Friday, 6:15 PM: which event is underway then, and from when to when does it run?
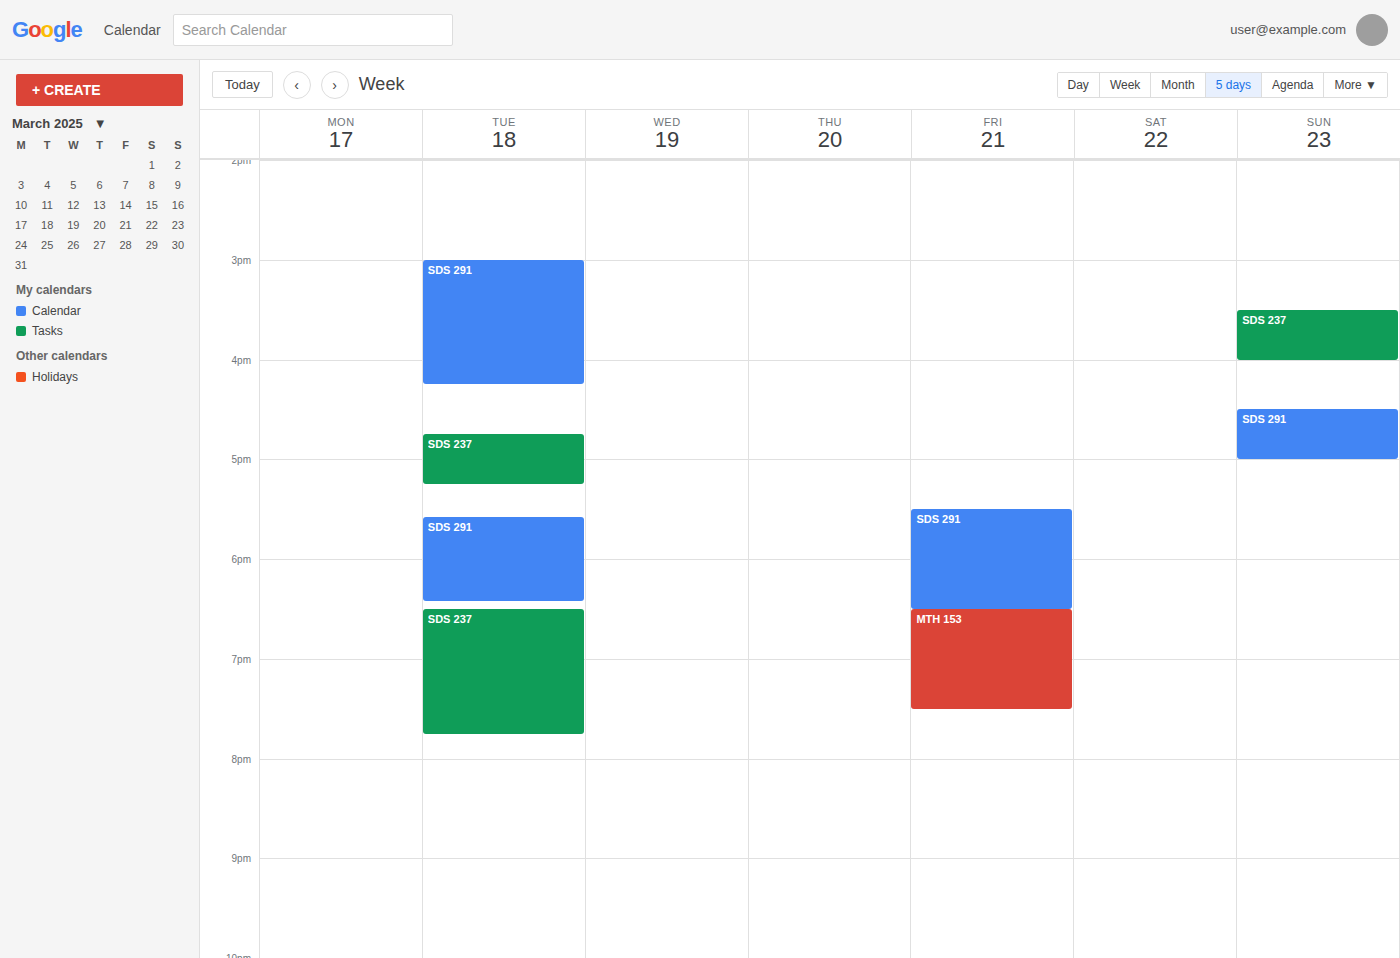
"SDS 291", 5:30 PM to 6:30 PM